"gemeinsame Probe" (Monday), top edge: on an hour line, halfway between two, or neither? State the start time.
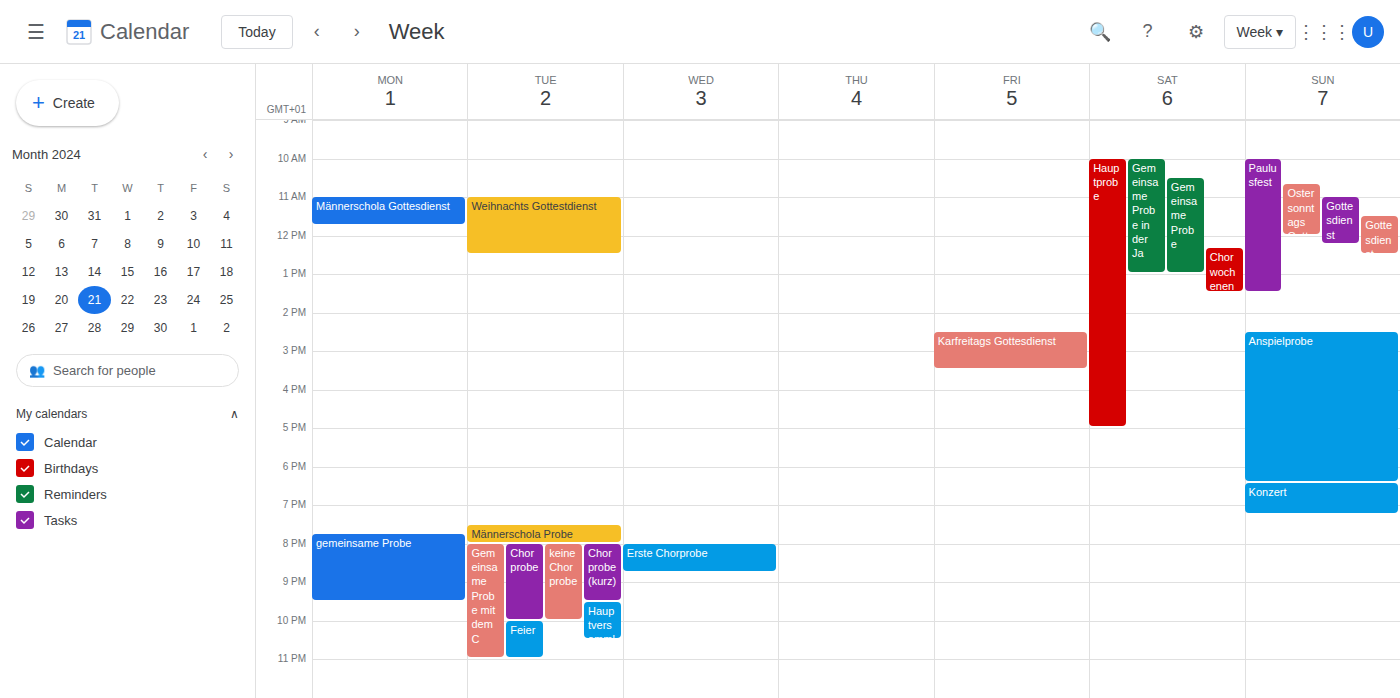
19:45 -- neither: three quarters of the way from the 19:00 line to the 20:00 line.